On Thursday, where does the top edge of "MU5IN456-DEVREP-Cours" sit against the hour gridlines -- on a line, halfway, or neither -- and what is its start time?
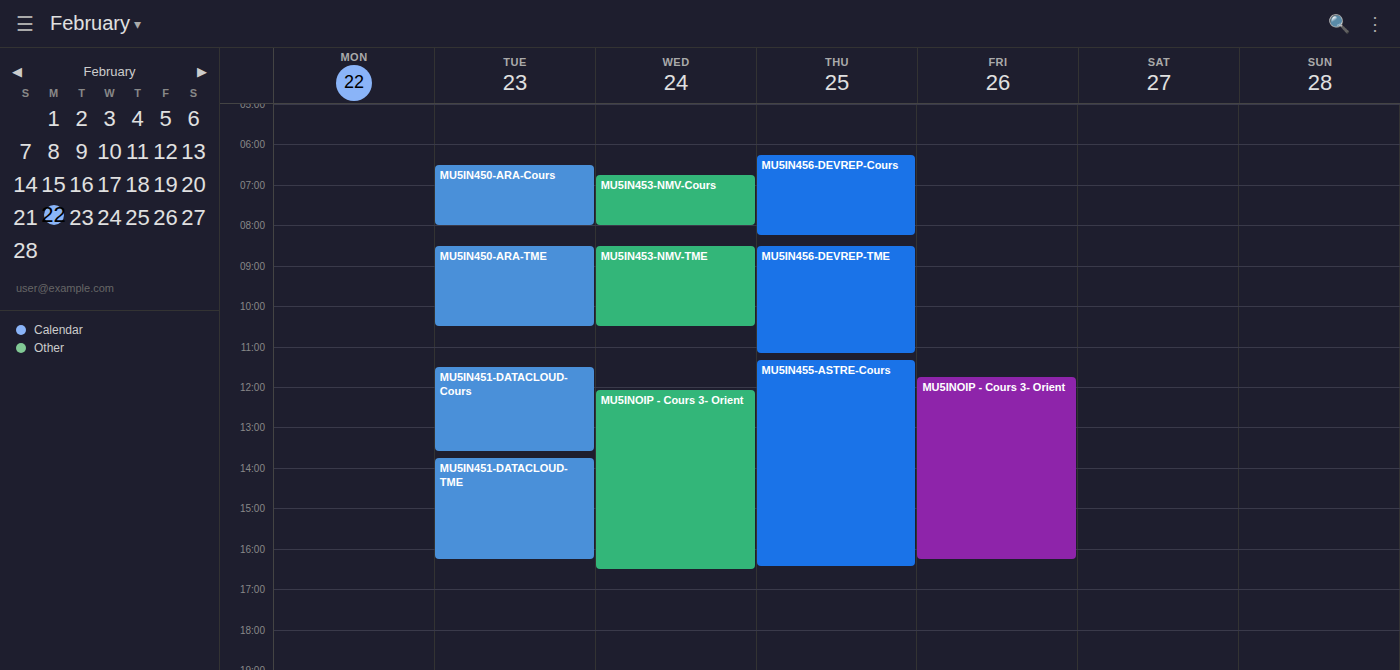
6:15 AM -- neither: a quarter of the way from the 6 AM line to the 7 AM line.